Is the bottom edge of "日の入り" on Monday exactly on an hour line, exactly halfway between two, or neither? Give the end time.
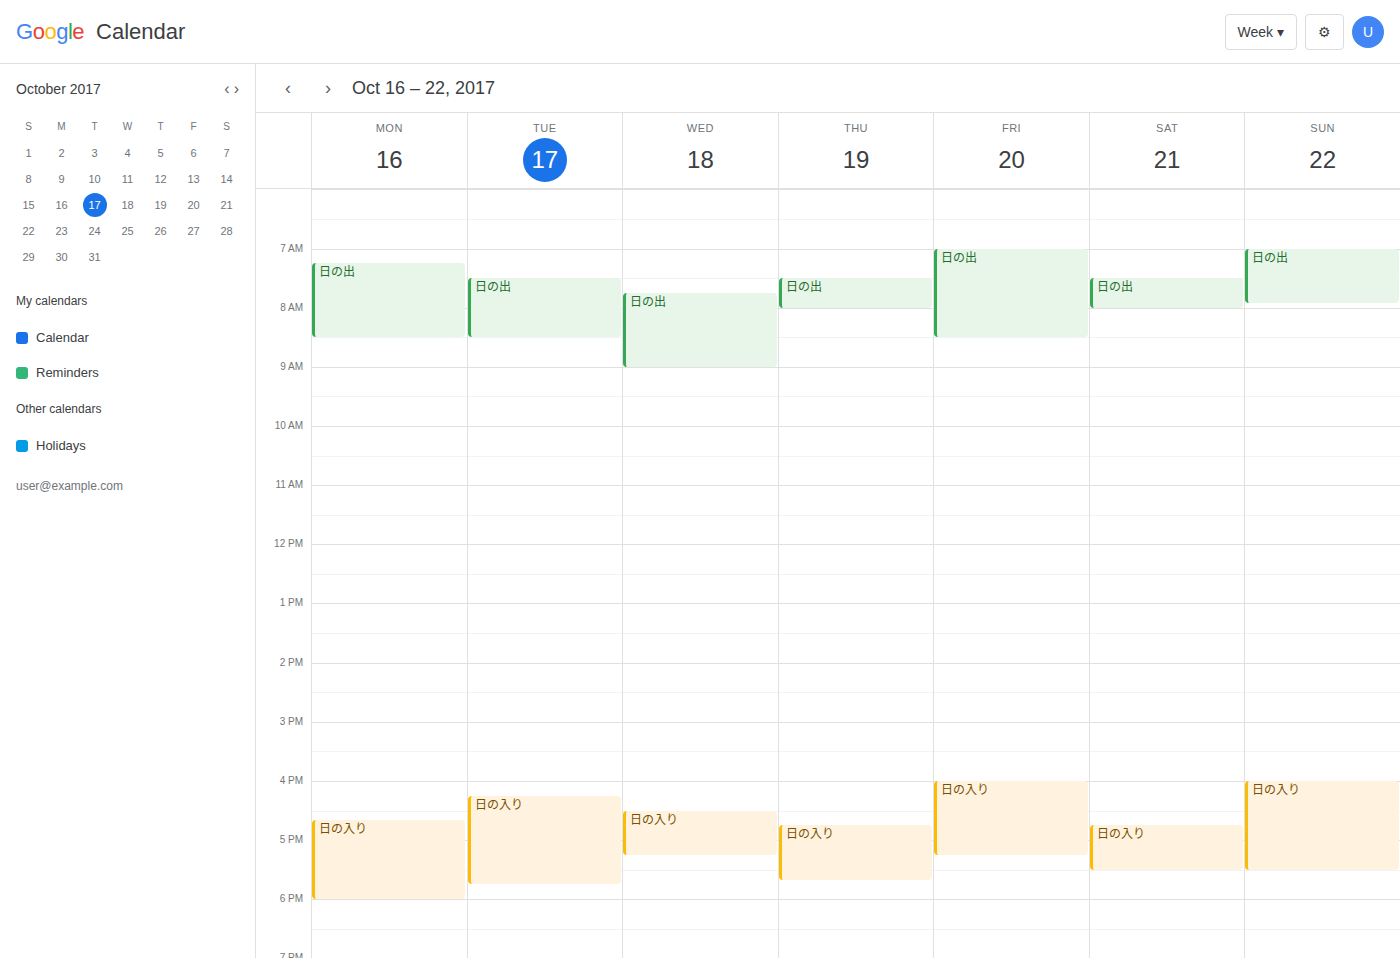
18:00 -- exactly on the 18:00 line.